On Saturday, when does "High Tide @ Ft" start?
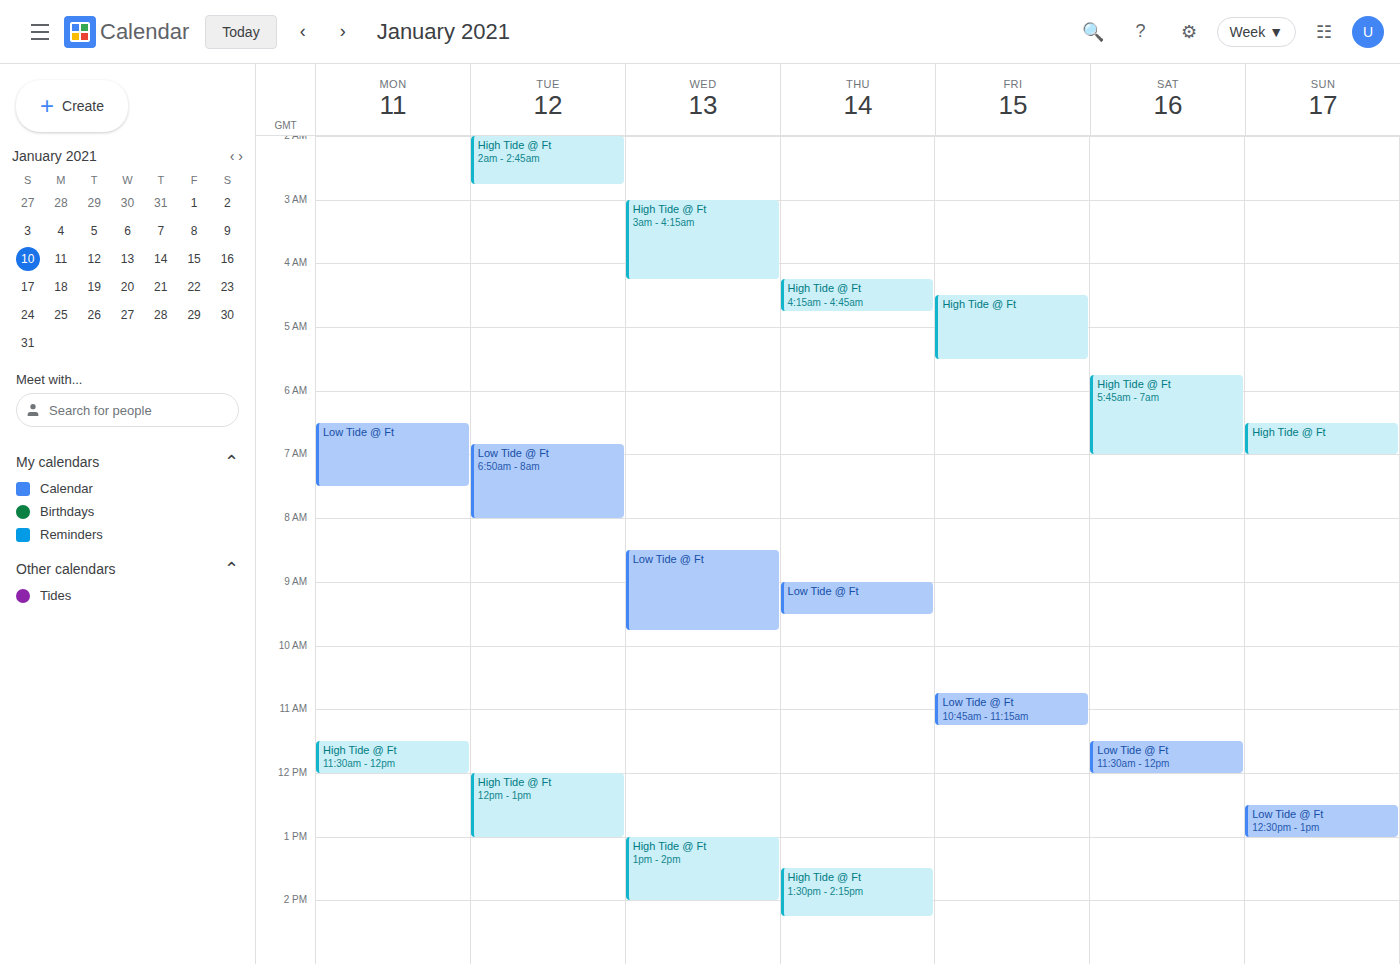
5:45 AM